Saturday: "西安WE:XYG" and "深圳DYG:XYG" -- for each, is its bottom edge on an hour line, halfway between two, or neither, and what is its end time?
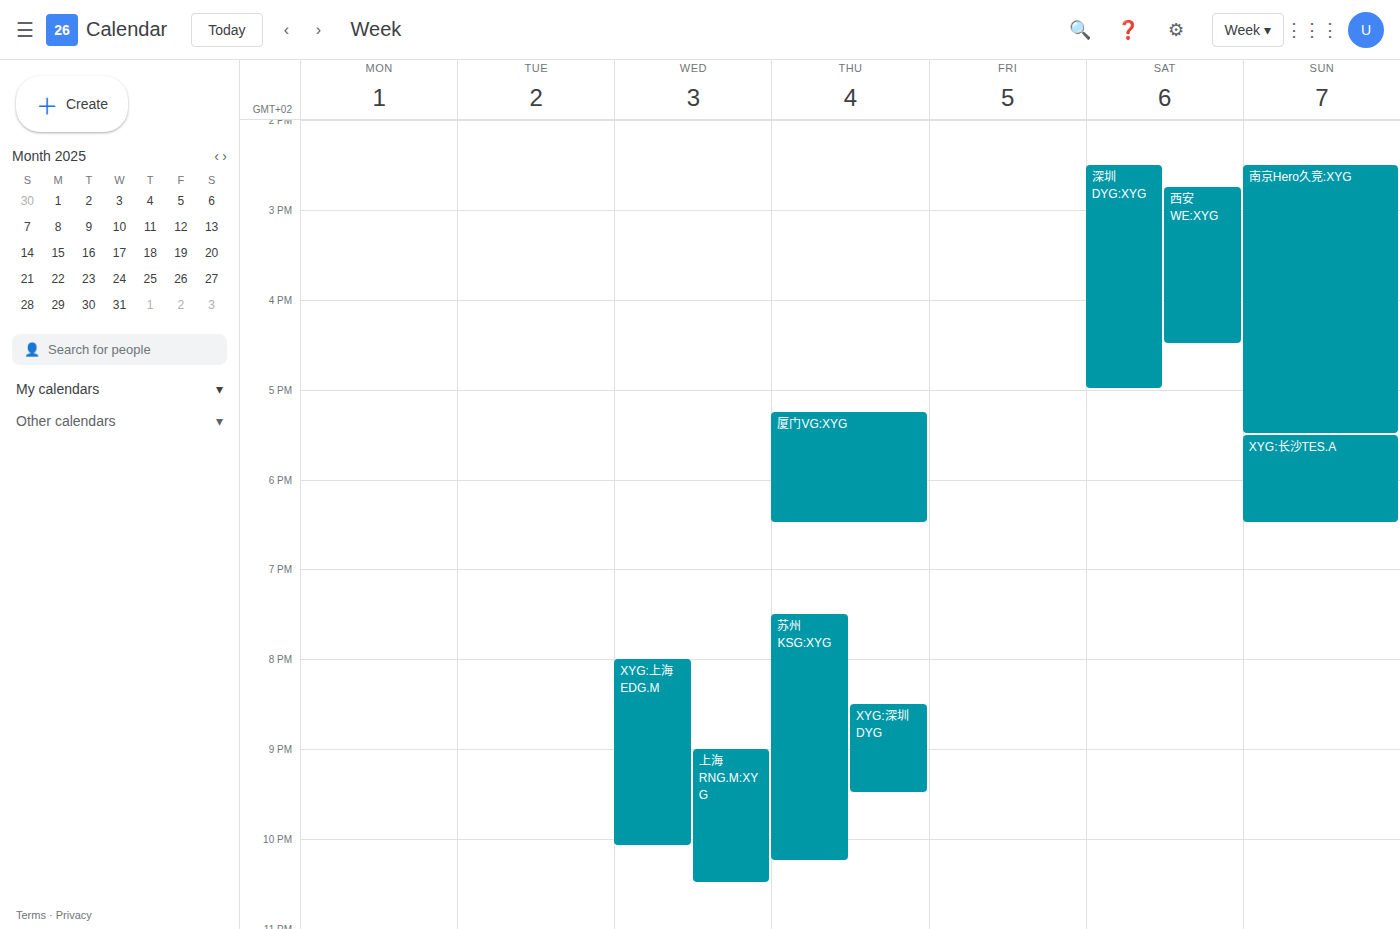
"西安WE:XYG": 16:30, halfway between the 16:00 and 17:00 lines. "深圳DYG:XYG": 17:00, exactly on the 17:00 line.